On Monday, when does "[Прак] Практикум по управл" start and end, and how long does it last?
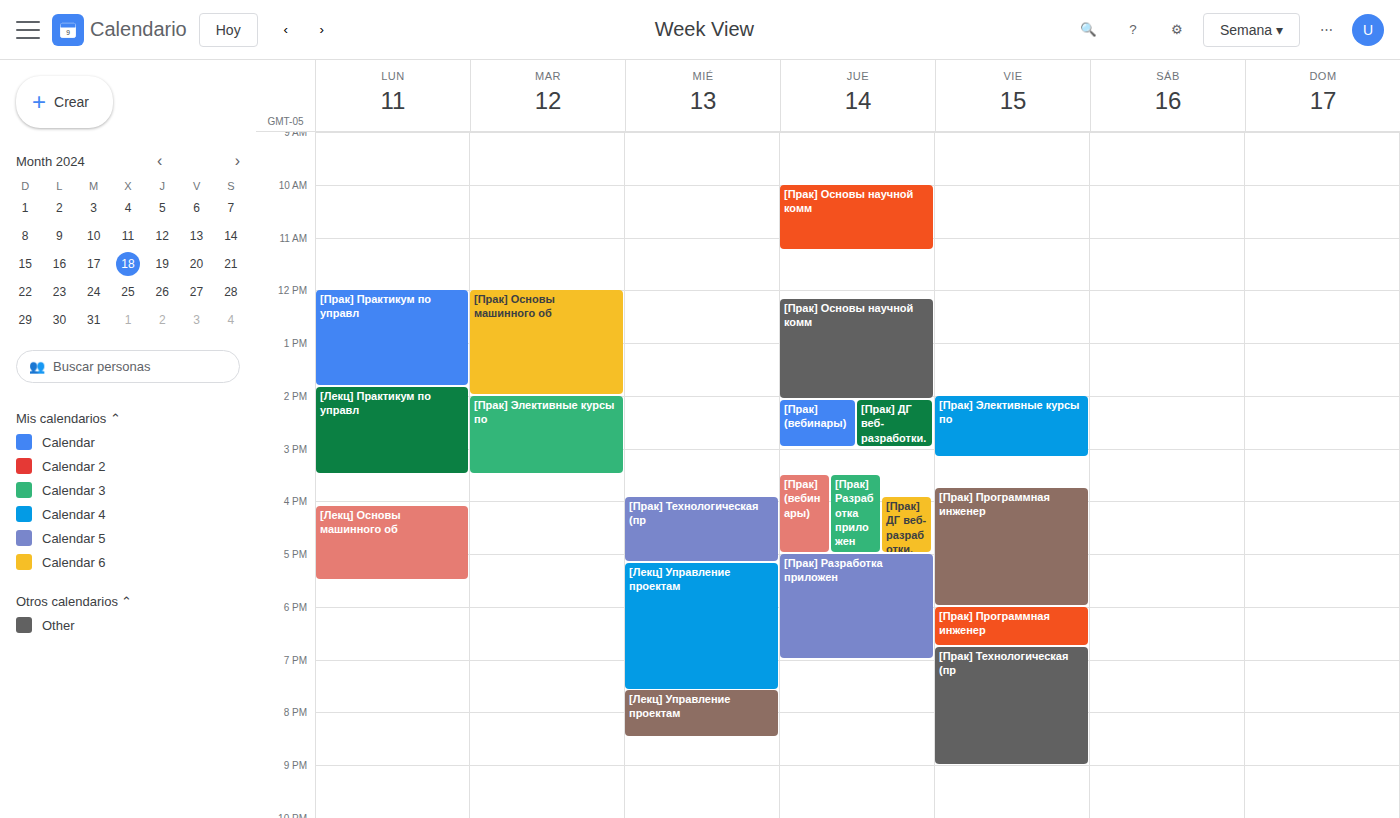
12:00 to 13:50, 1 hour 50 minutes